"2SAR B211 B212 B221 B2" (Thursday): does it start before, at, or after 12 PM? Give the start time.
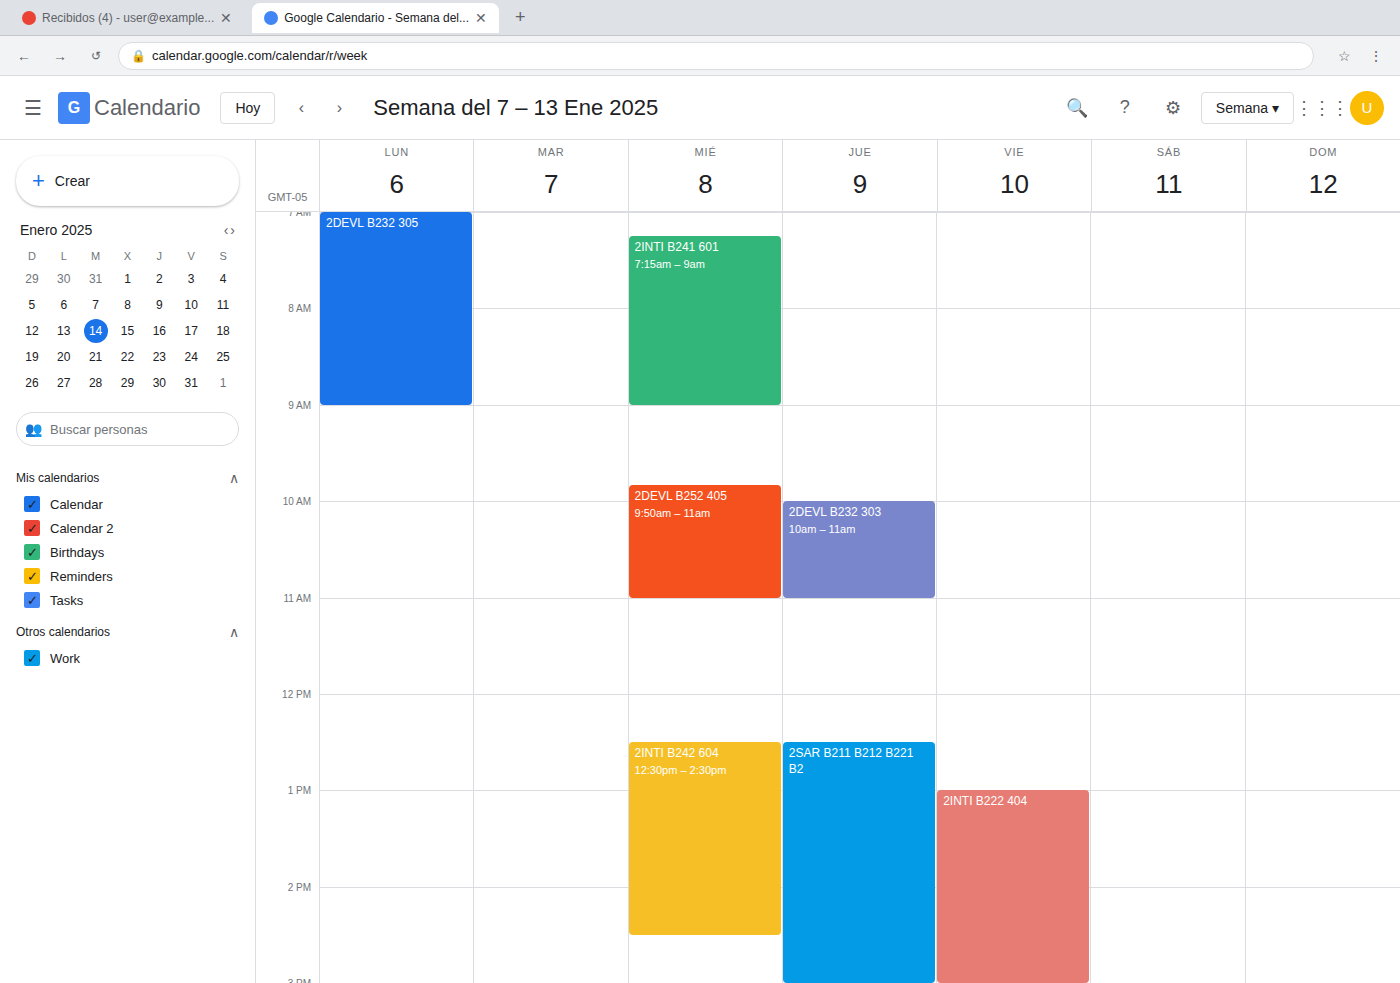
12:30 PM -- after 12 PM, 30 minutes below the 12 PM line.